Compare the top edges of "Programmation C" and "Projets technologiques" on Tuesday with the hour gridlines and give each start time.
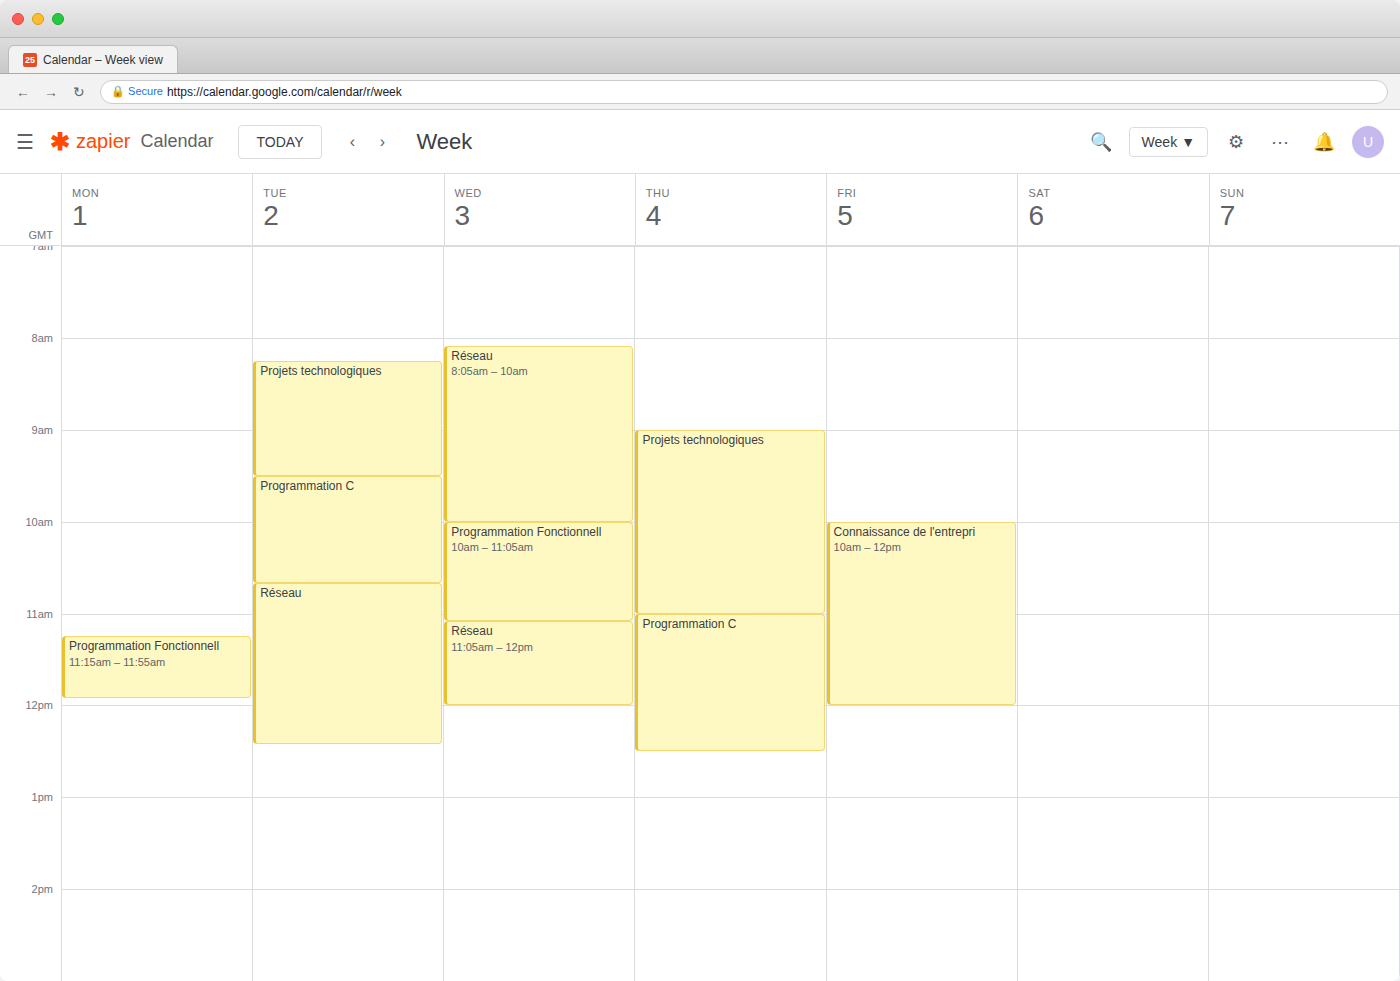
"Programmation C": 9:30 AM, halfway between the 9 AM and 10 AM lines. "Projets technologiques": 8:15 AM, neither: a quarter of the way from the 8 AM line to the 9 AM line.